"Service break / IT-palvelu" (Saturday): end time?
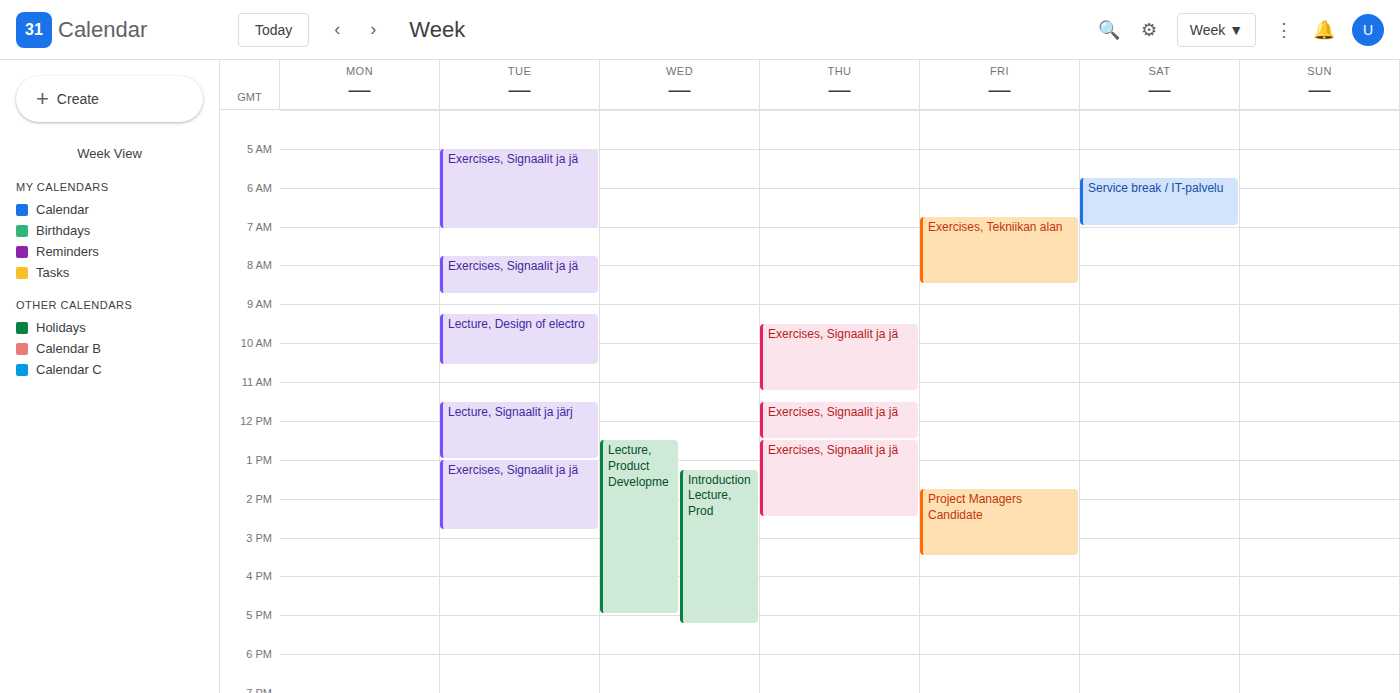
7:00 AM